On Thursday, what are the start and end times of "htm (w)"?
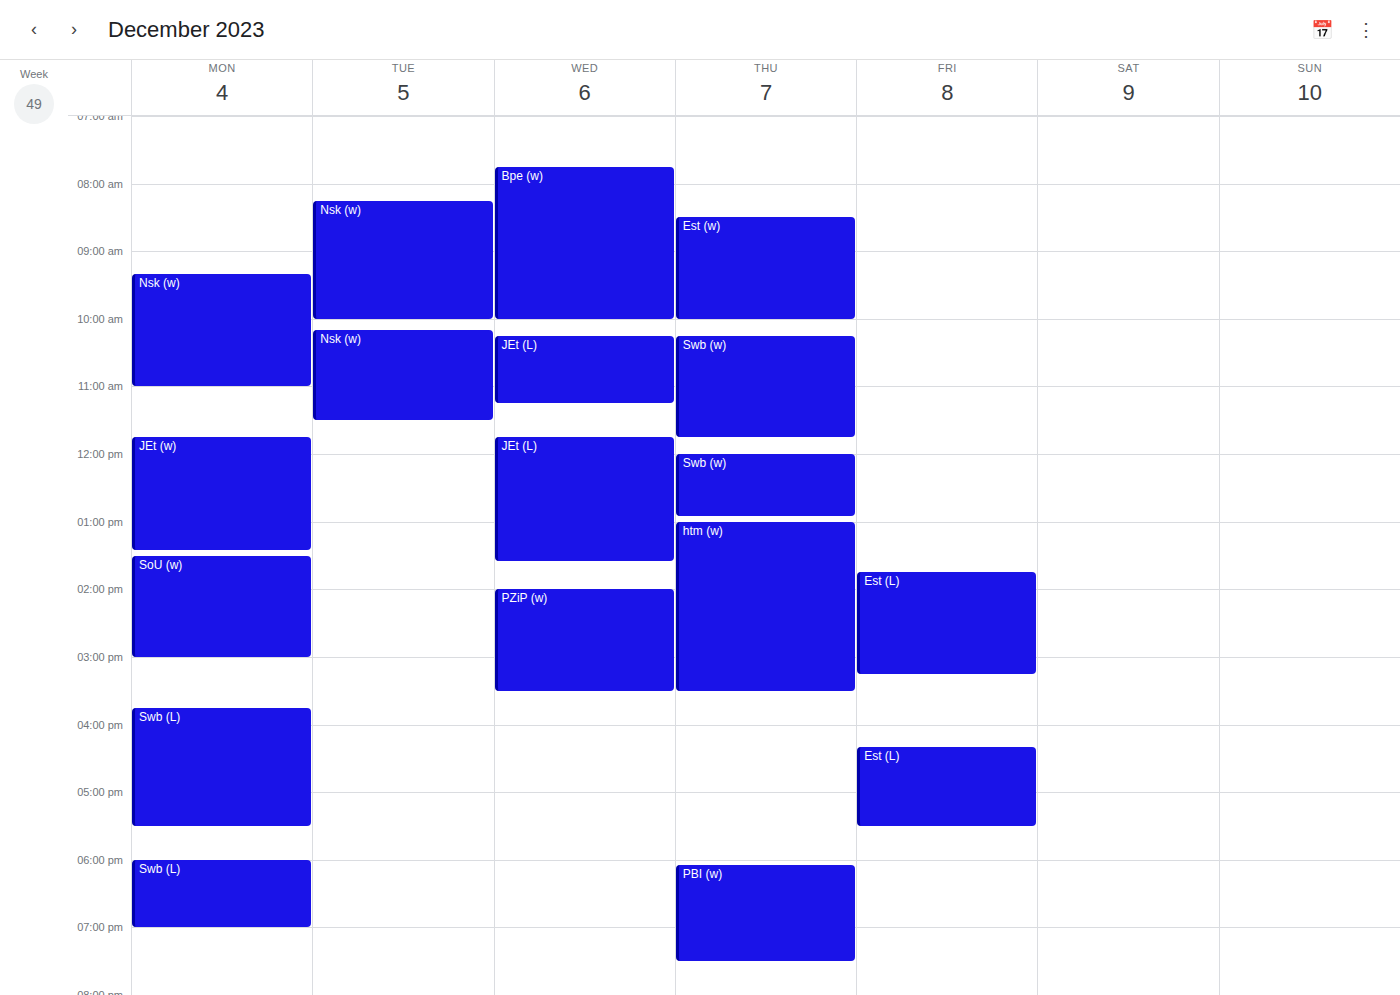
1:00 PM to 3:30 PM